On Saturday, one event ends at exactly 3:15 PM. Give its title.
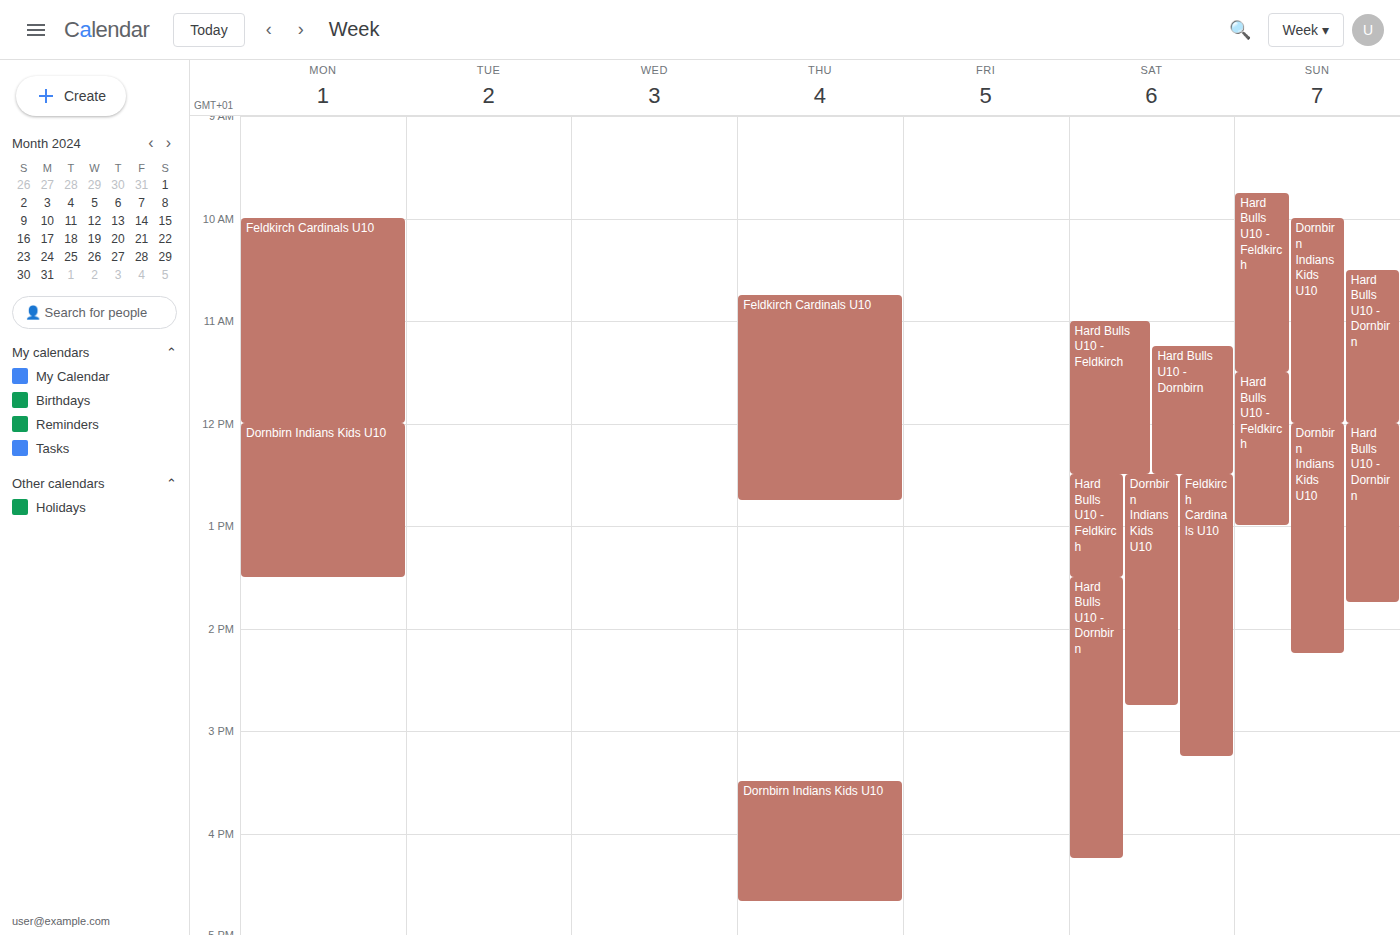
"Feldkirch Cardinals U10"